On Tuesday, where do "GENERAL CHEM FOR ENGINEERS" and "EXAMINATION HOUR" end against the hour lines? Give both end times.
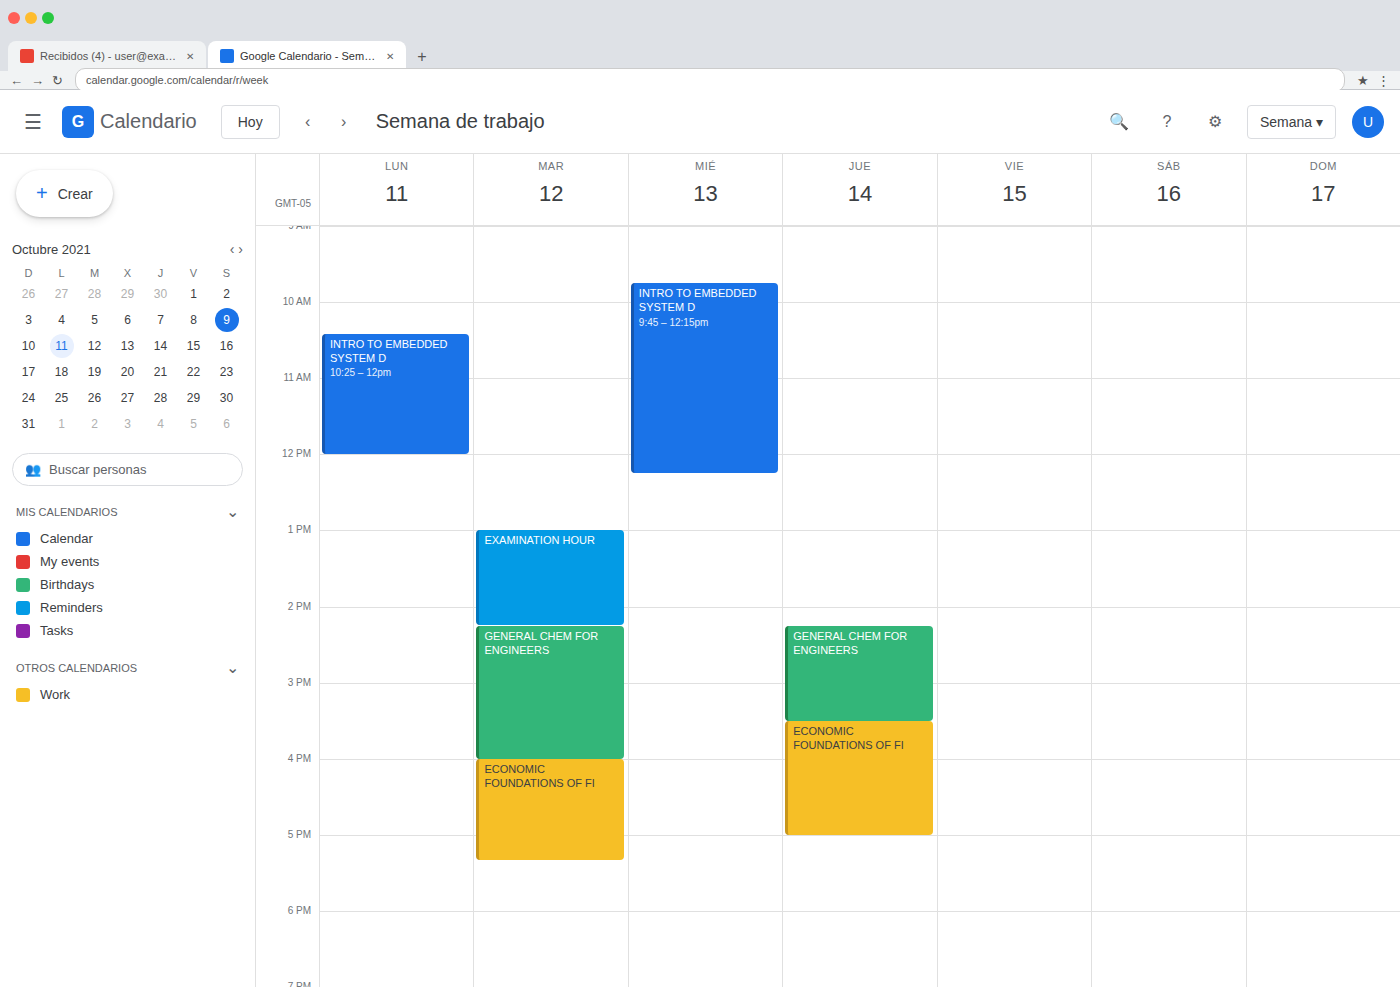
"GENERAL CHEM FOR ENGINEERS": 16:00, exactly on the 16:00 line. "EXAMINATION HOUR": 14:15, neither: a quarter of the way from the 14:00 line to the 15:00 line.